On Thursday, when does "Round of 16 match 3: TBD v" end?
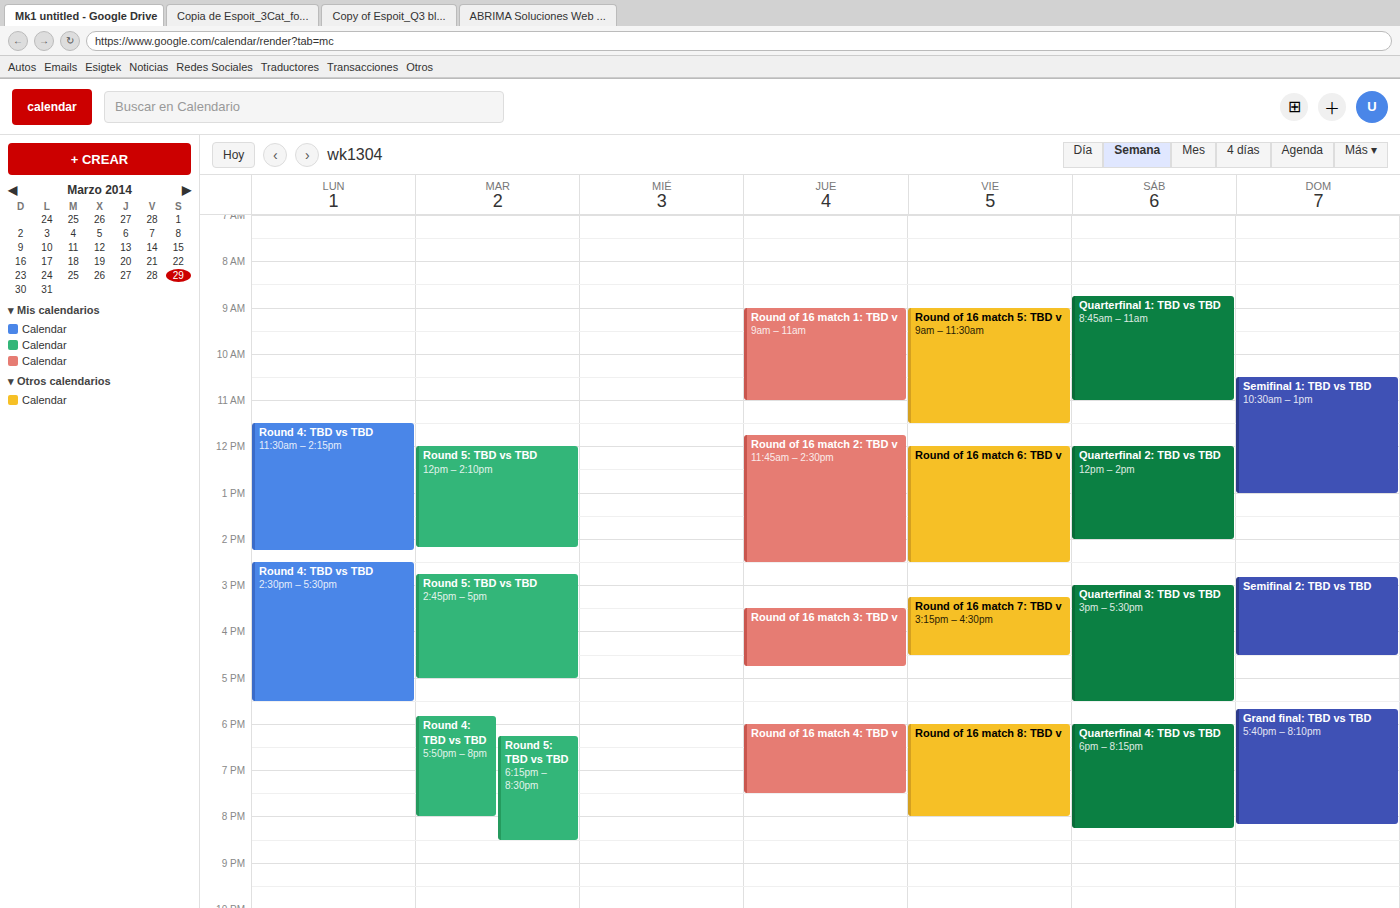
4:45 PM